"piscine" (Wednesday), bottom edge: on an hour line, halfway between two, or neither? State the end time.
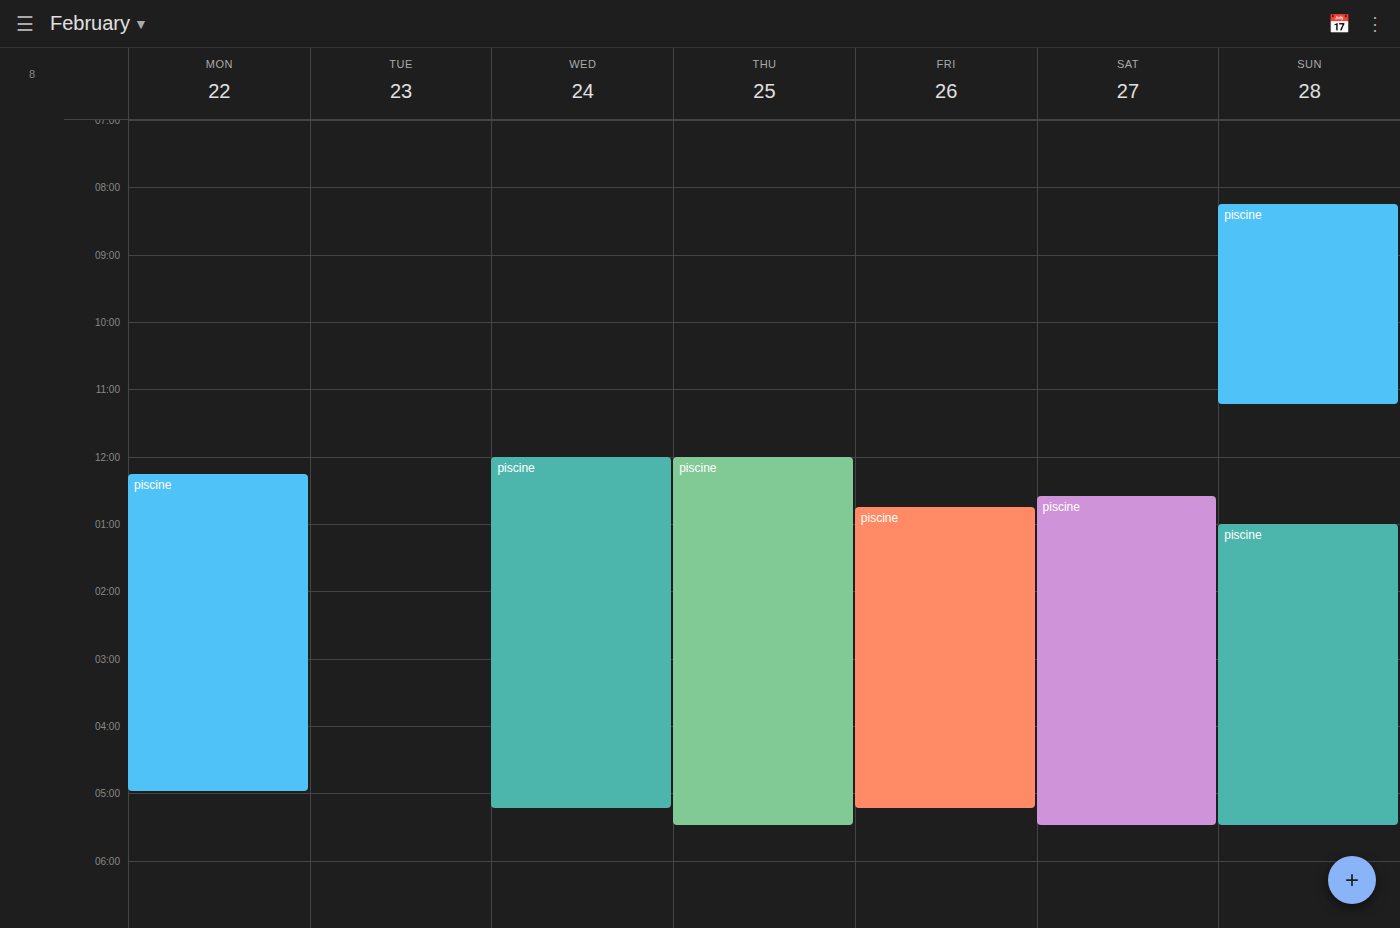
5:15 PM -- neither: a quarter of the way from the 5 PM line to the 6 PM line.